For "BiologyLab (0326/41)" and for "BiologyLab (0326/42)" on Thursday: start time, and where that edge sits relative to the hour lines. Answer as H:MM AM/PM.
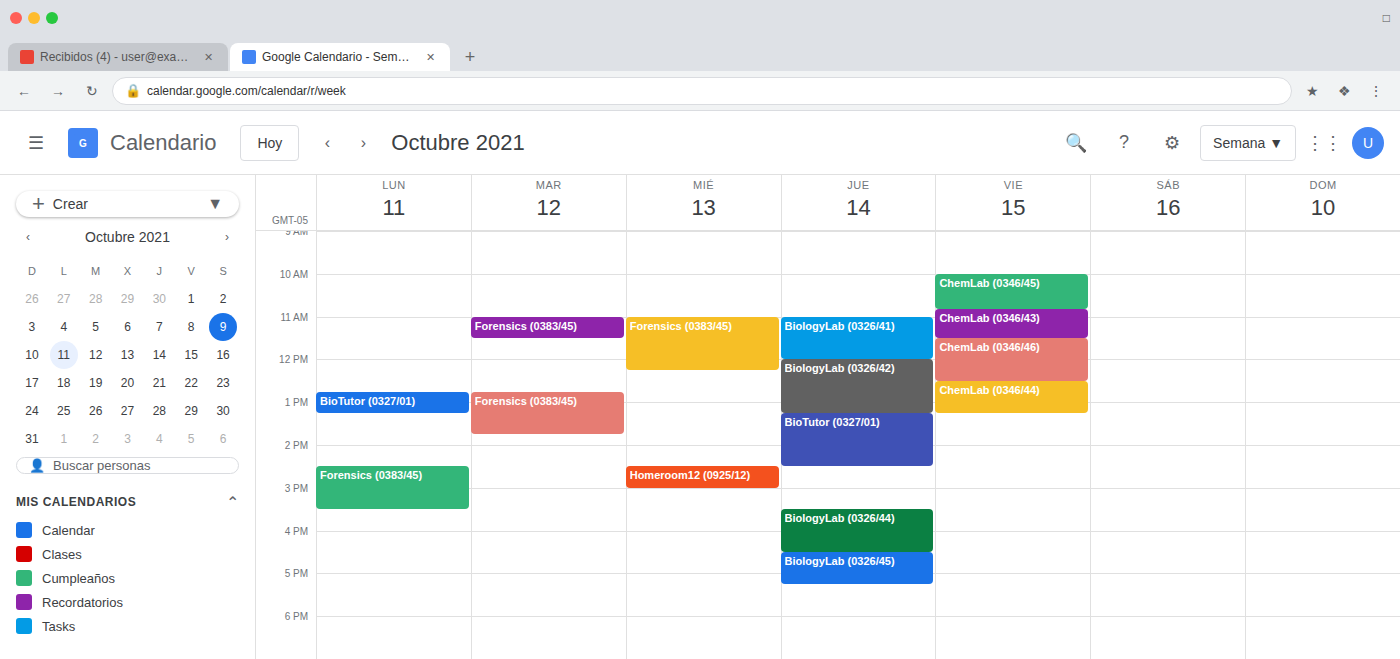
"BiologyLab (0326/41)": 11:00 AM, exactly on the 11 AM line. "BiologyLab (0326/42)": 12:00 PM, exactly on the 12 PM line.